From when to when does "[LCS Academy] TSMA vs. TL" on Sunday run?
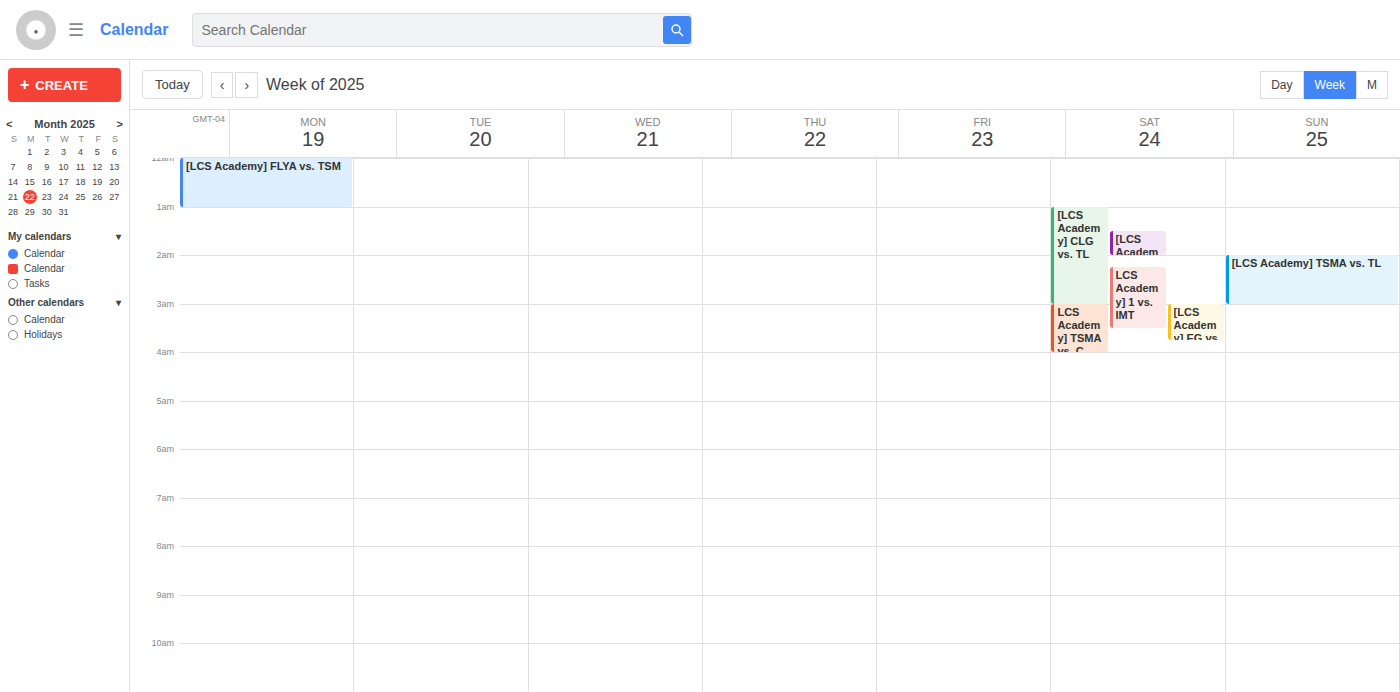
2:00 AM to 3:00 AM